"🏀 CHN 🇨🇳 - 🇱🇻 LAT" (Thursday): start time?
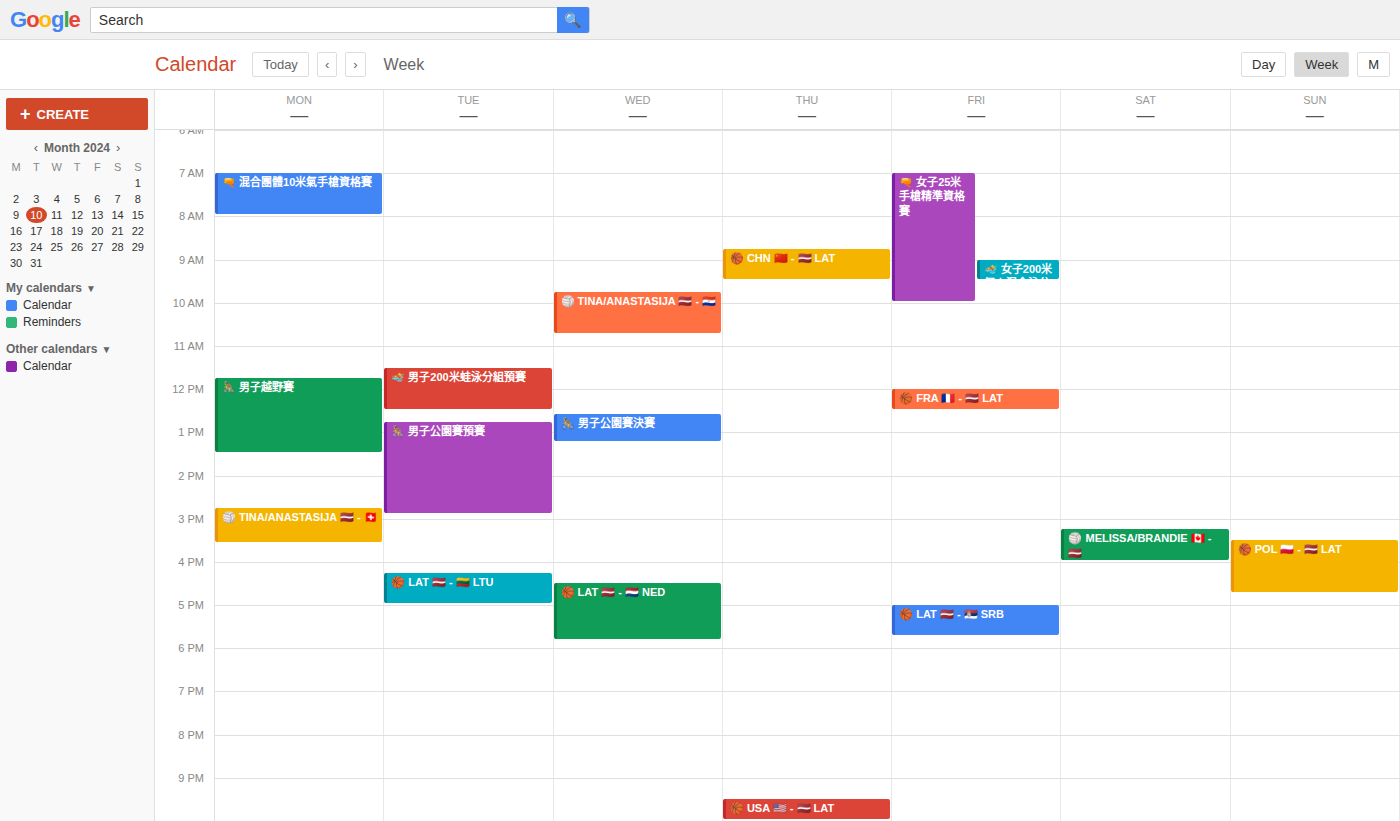
8:45 AM